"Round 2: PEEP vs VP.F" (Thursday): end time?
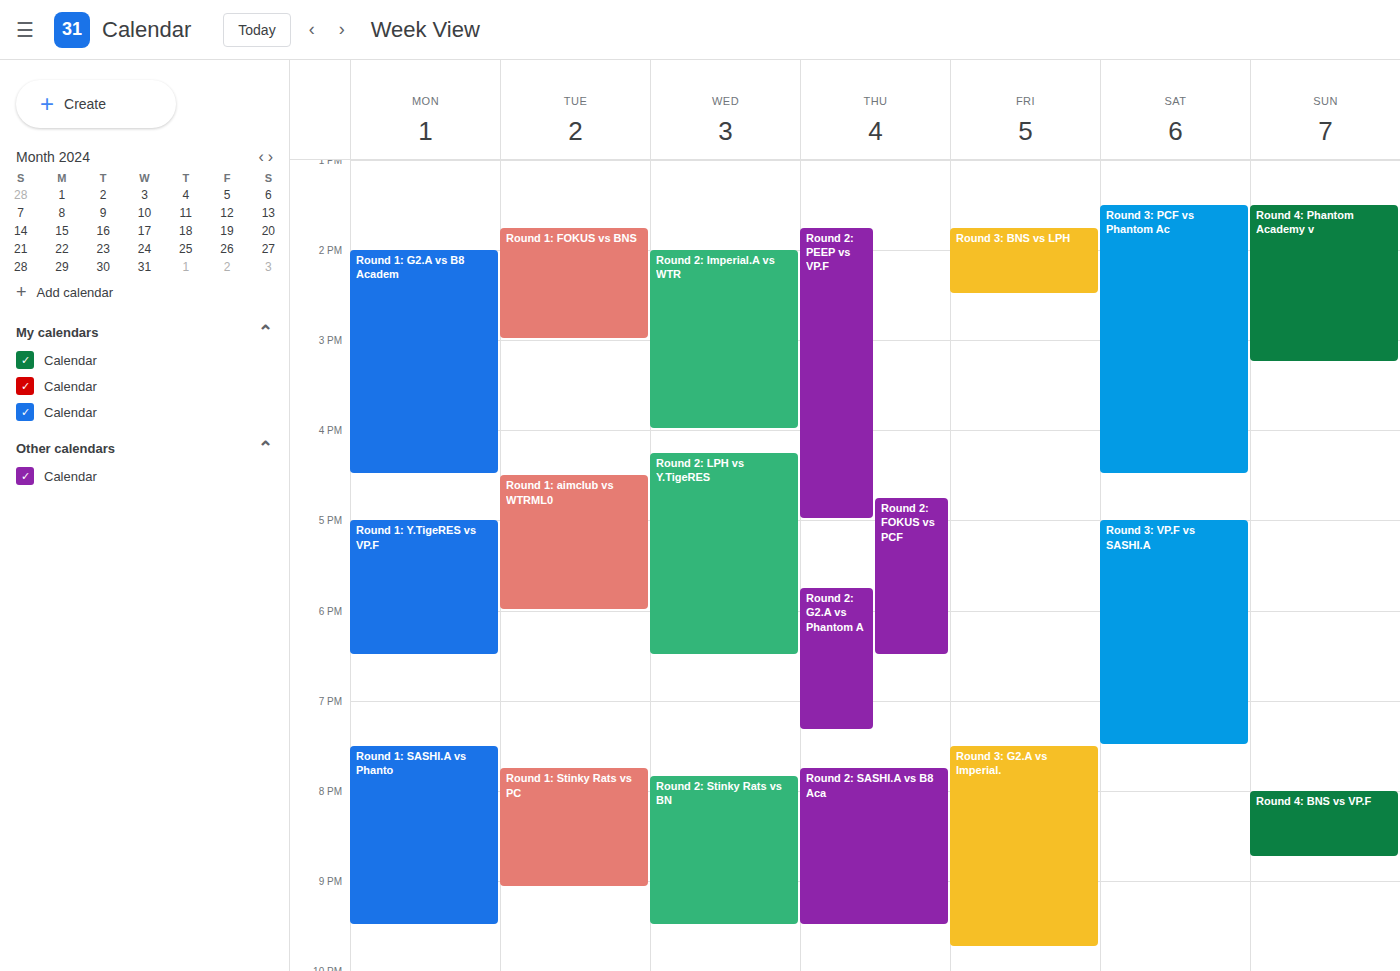
5:00 PM